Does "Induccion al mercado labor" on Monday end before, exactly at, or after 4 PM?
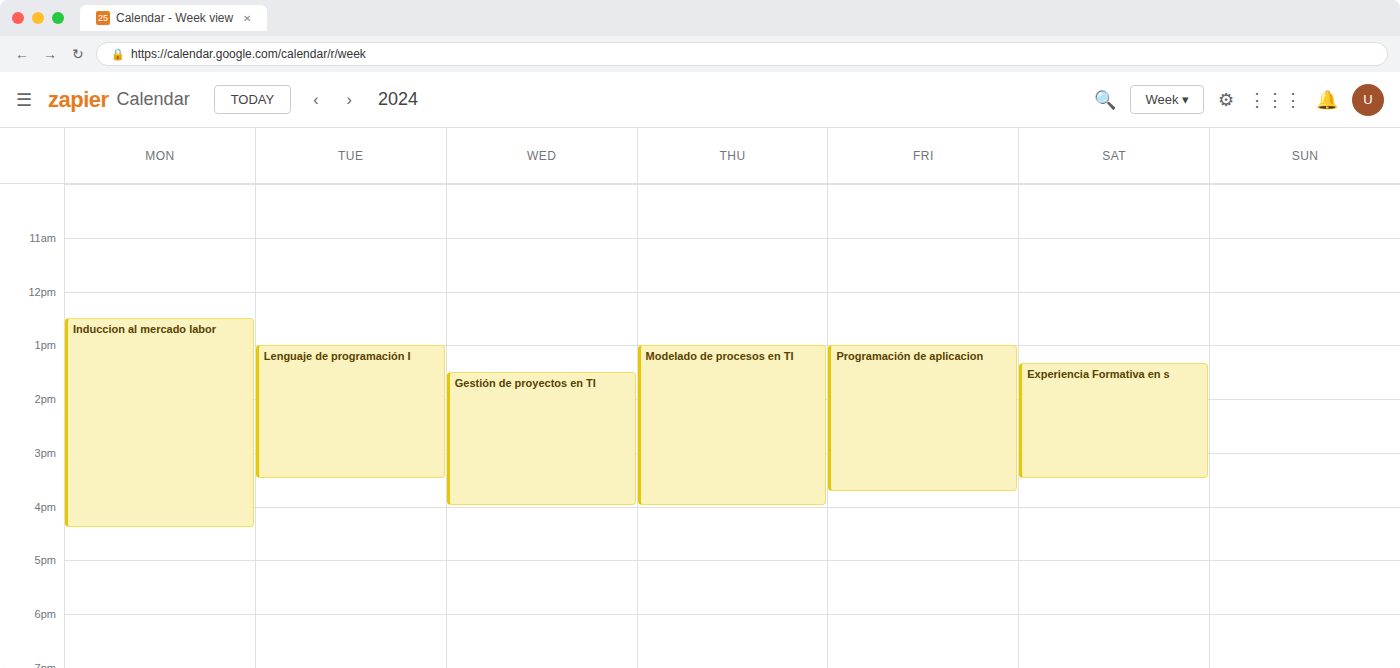
4:25 PM -- after 4 PM, 25 minutes below the 4 PM line.